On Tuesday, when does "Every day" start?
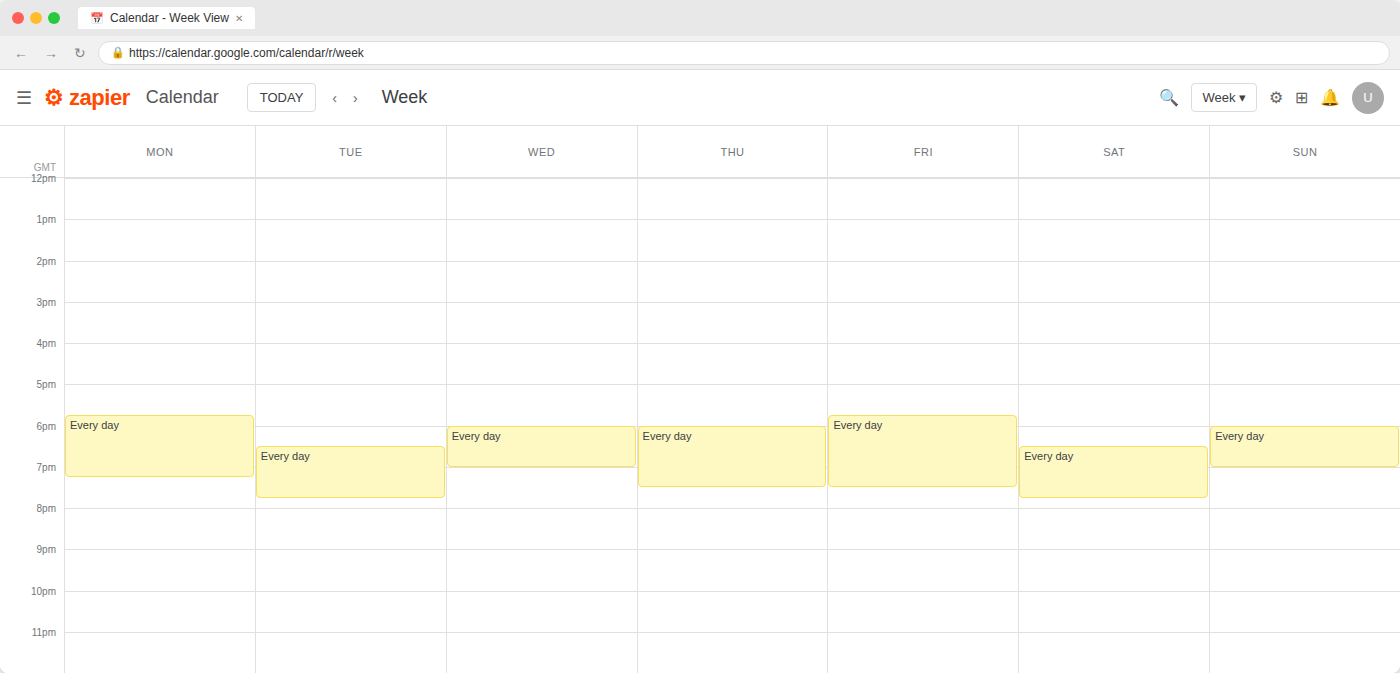
6:30 PM